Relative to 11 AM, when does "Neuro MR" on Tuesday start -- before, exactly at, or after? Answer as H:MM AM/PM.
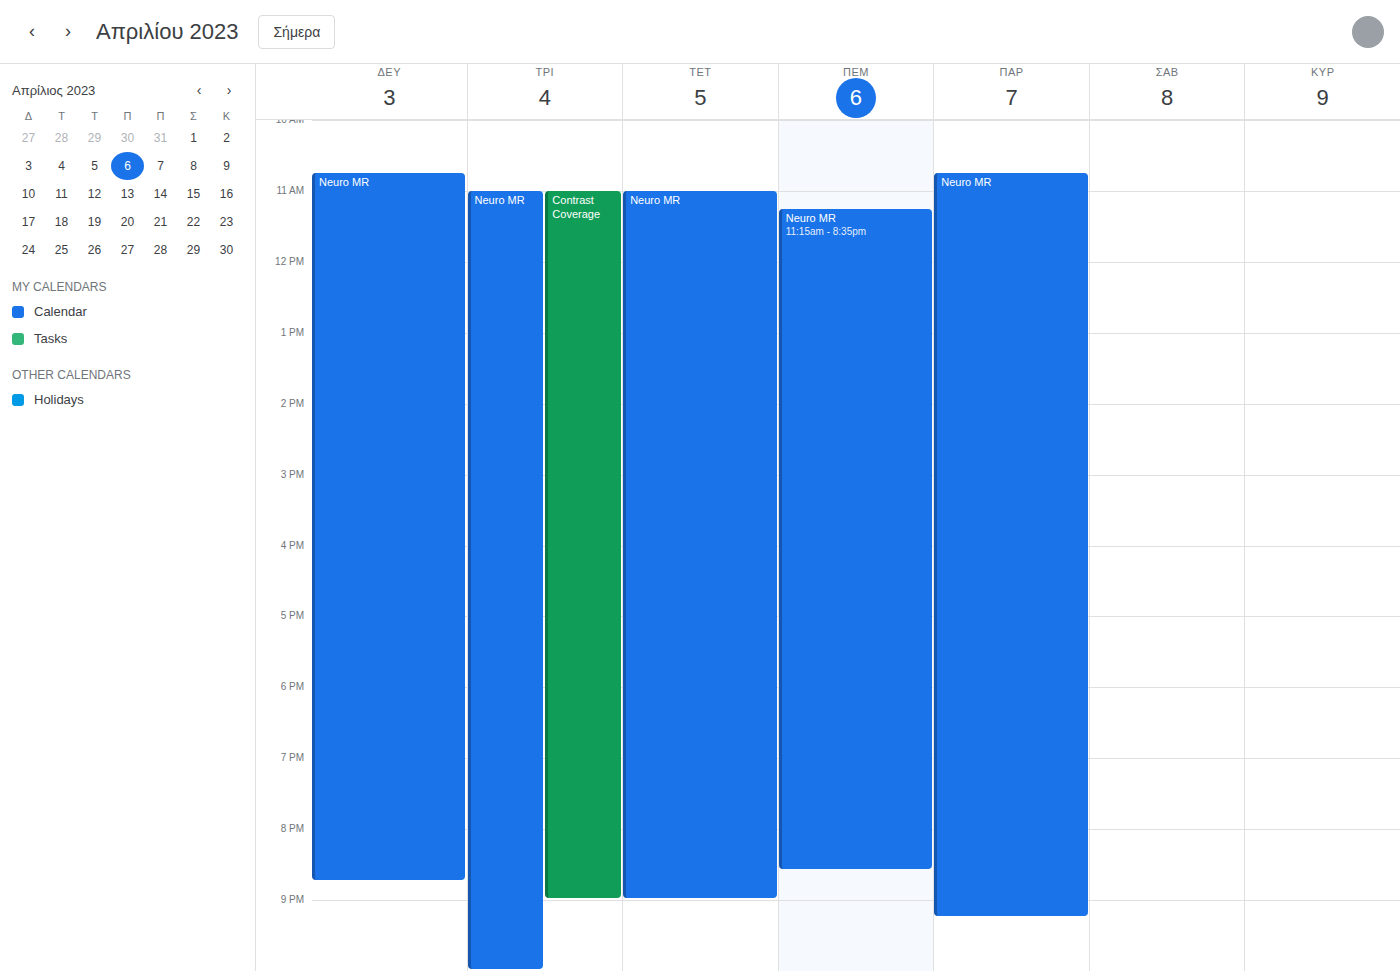
11:00 AM -- exactly at 11 AM, on the 11 AM line.